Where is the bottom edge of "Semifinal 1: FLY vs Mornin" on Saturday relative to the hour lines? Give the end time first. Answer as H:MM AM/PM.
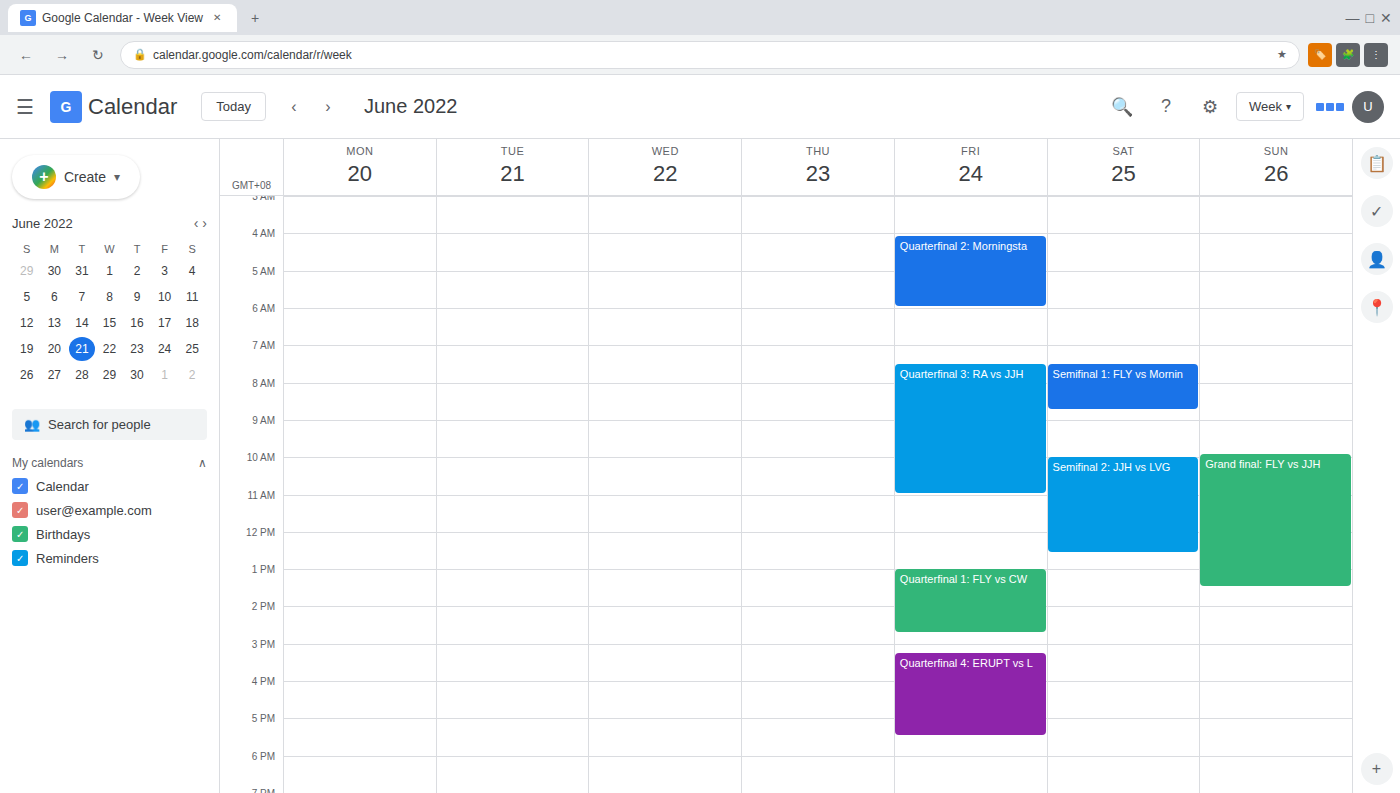
8:45 AM -- neither: three quarters of the way from the 8 AM line to the 9 AM line.